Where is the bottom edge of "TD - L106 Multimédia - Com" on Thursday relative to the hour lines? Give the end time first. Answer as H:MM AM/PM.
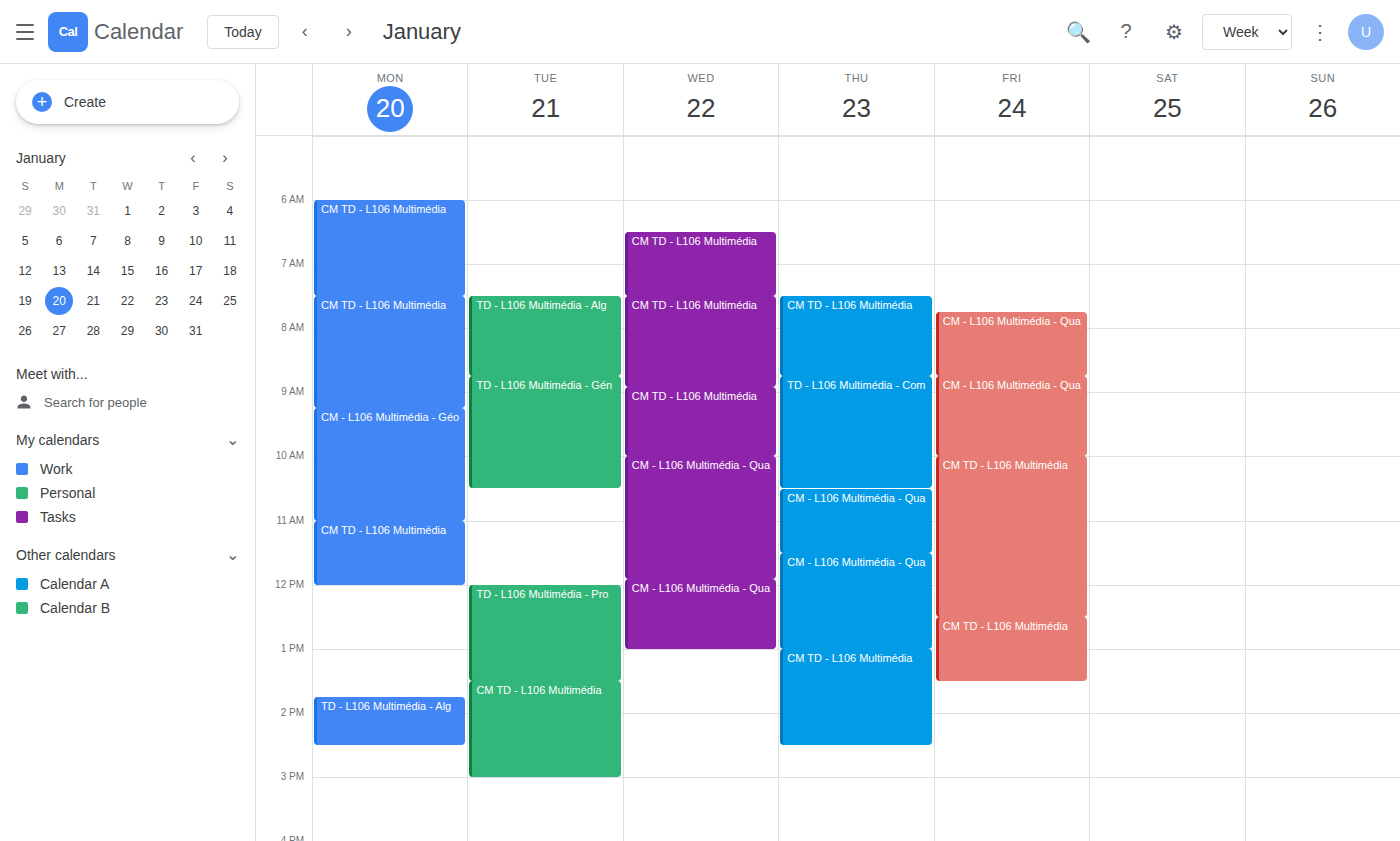
10:30 AM -- halfway between the 10 AM and 11 AM lines.